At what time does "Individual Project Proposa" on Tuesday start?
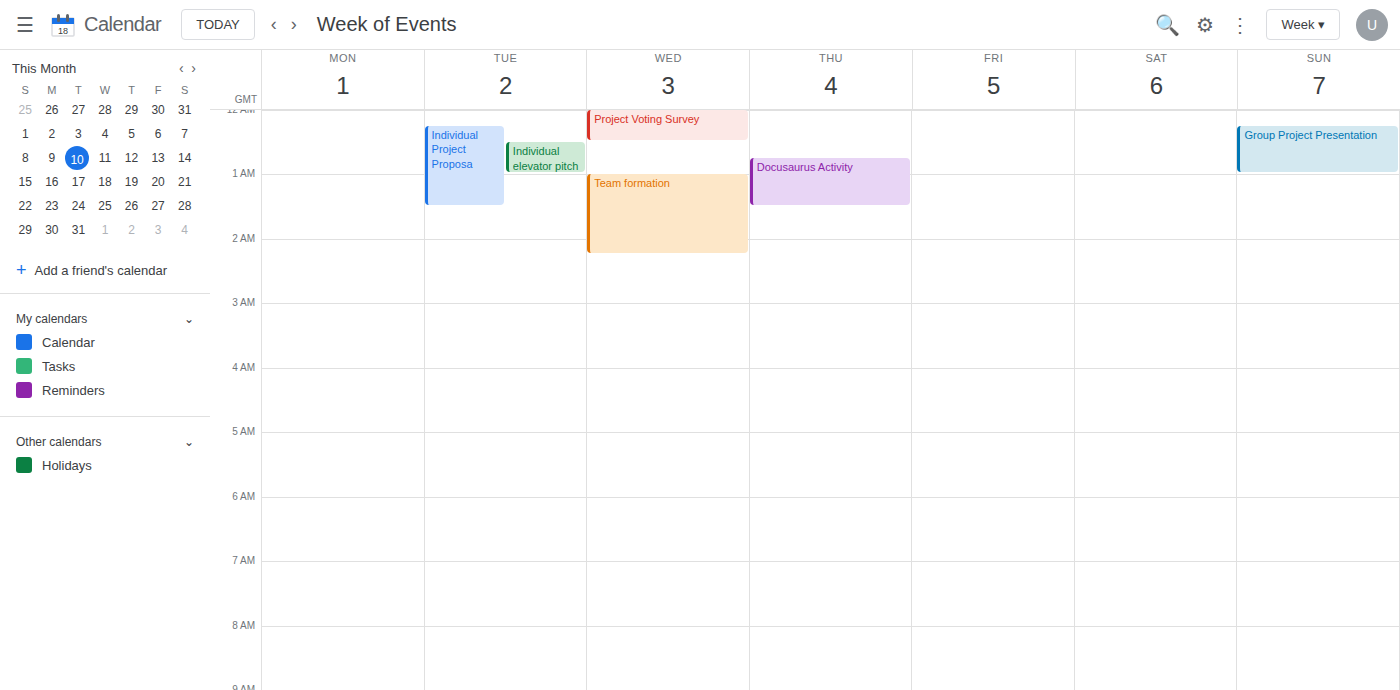
00:15